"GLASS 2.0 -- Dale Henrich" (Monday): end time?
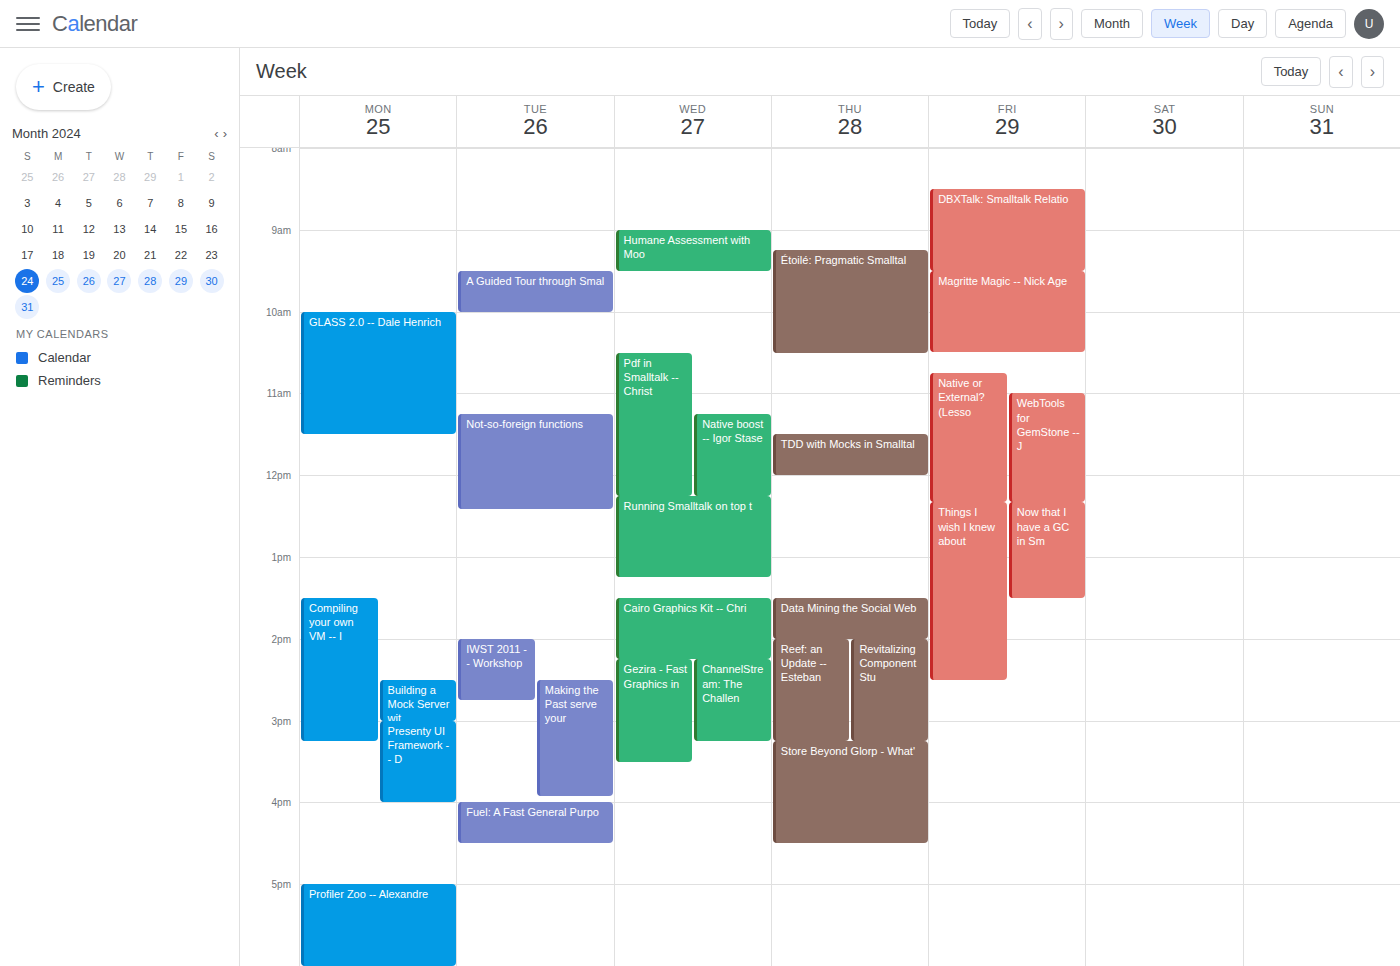
11:30